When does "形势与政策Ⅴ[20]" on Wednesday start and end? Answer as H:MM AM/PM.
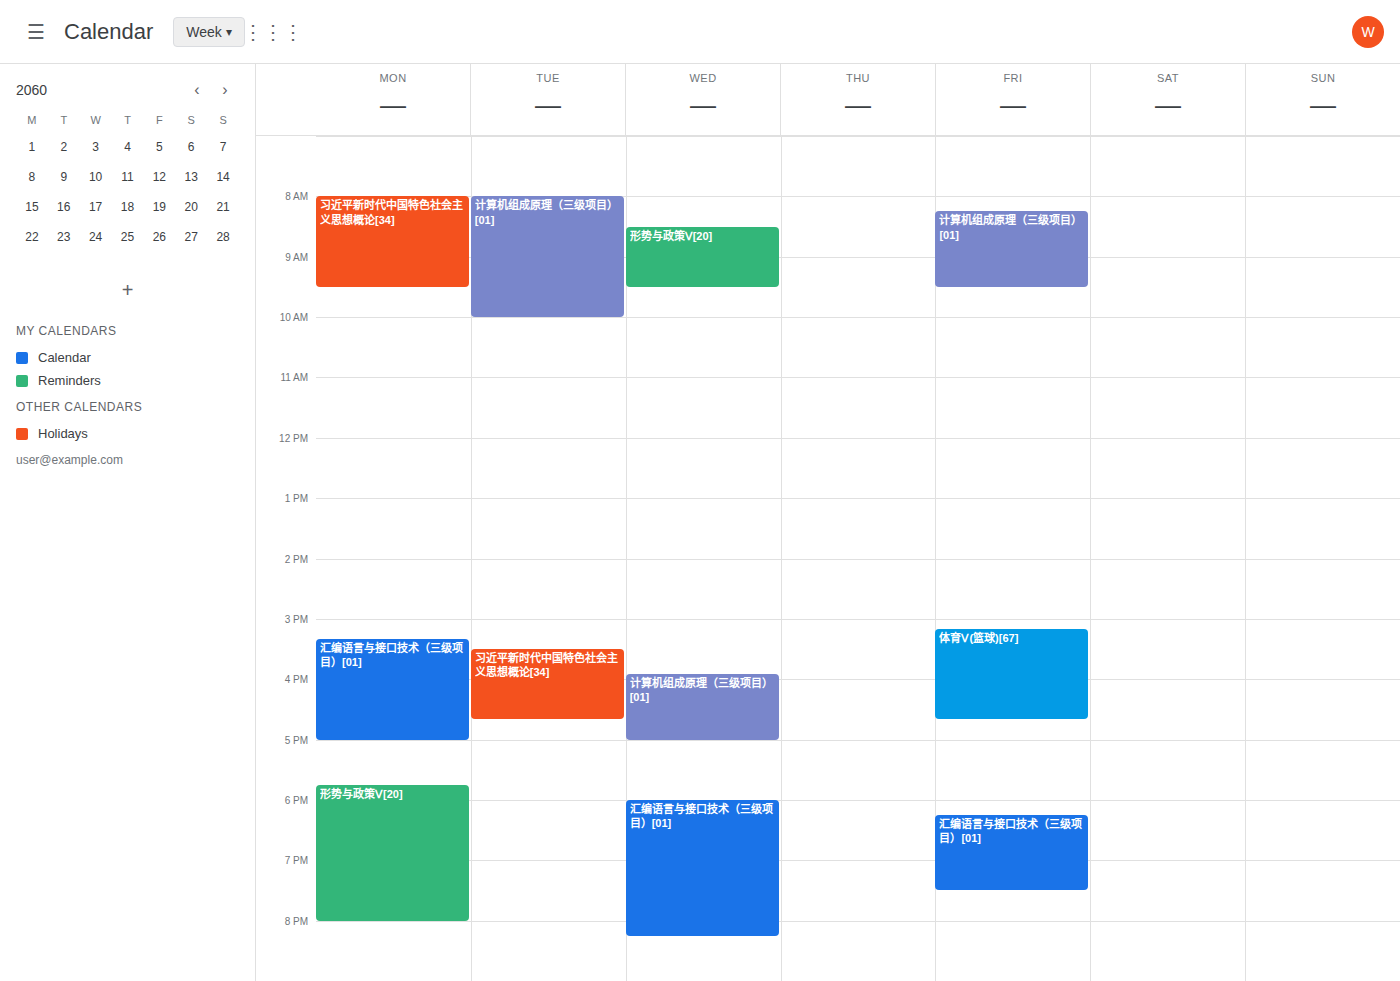
8:30 AM to 9:30 AM